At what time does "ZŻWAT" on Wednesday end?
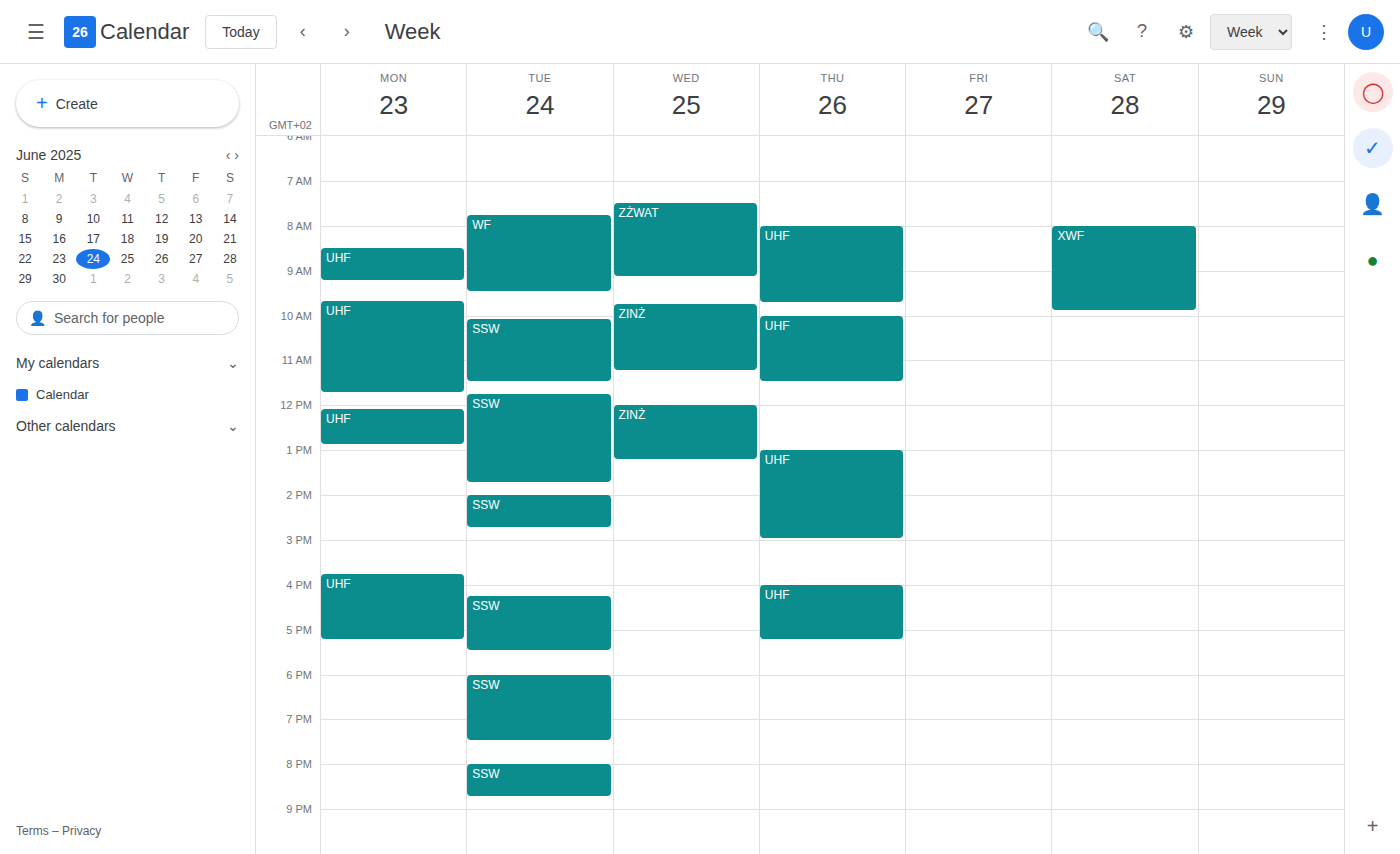
09:10